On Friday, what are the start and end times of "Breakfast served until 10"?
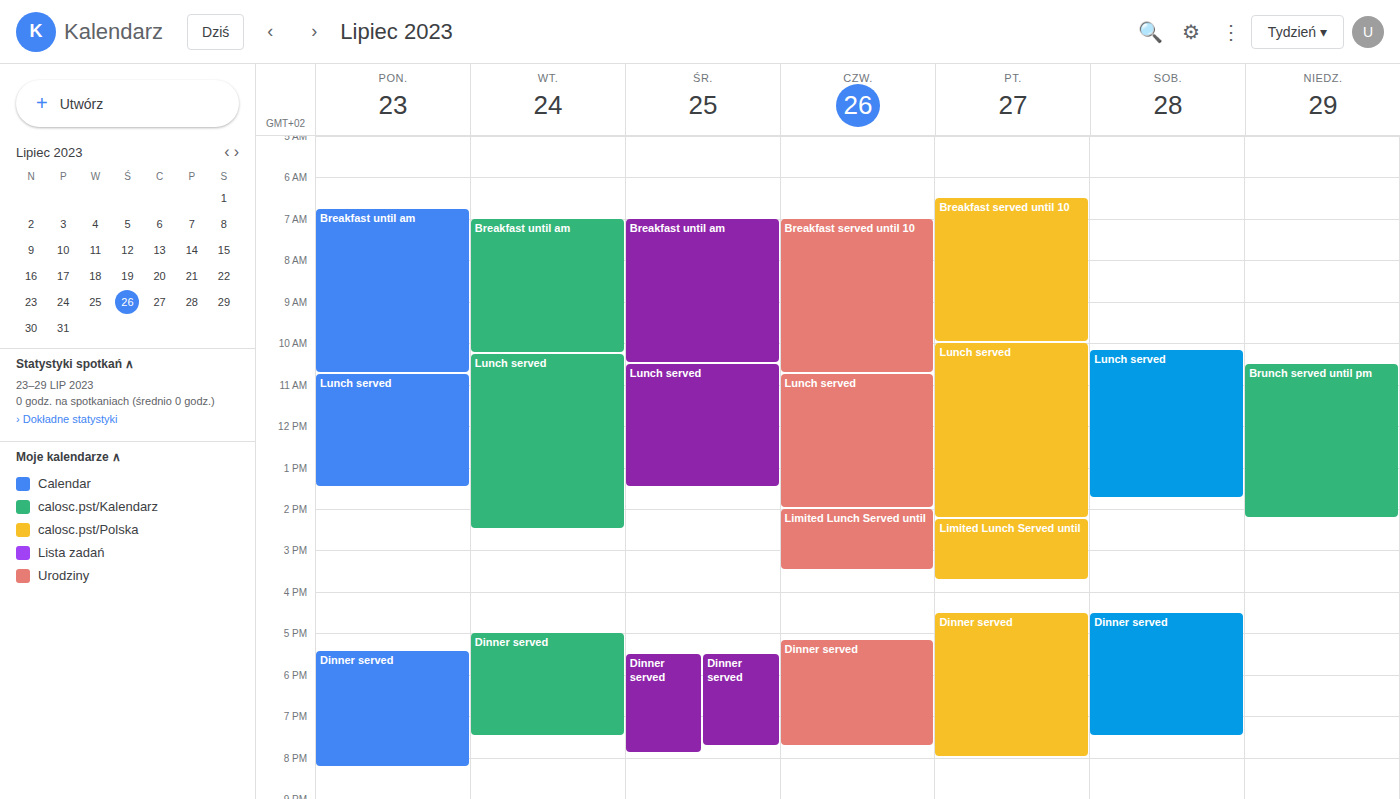
06:30 to 10:00